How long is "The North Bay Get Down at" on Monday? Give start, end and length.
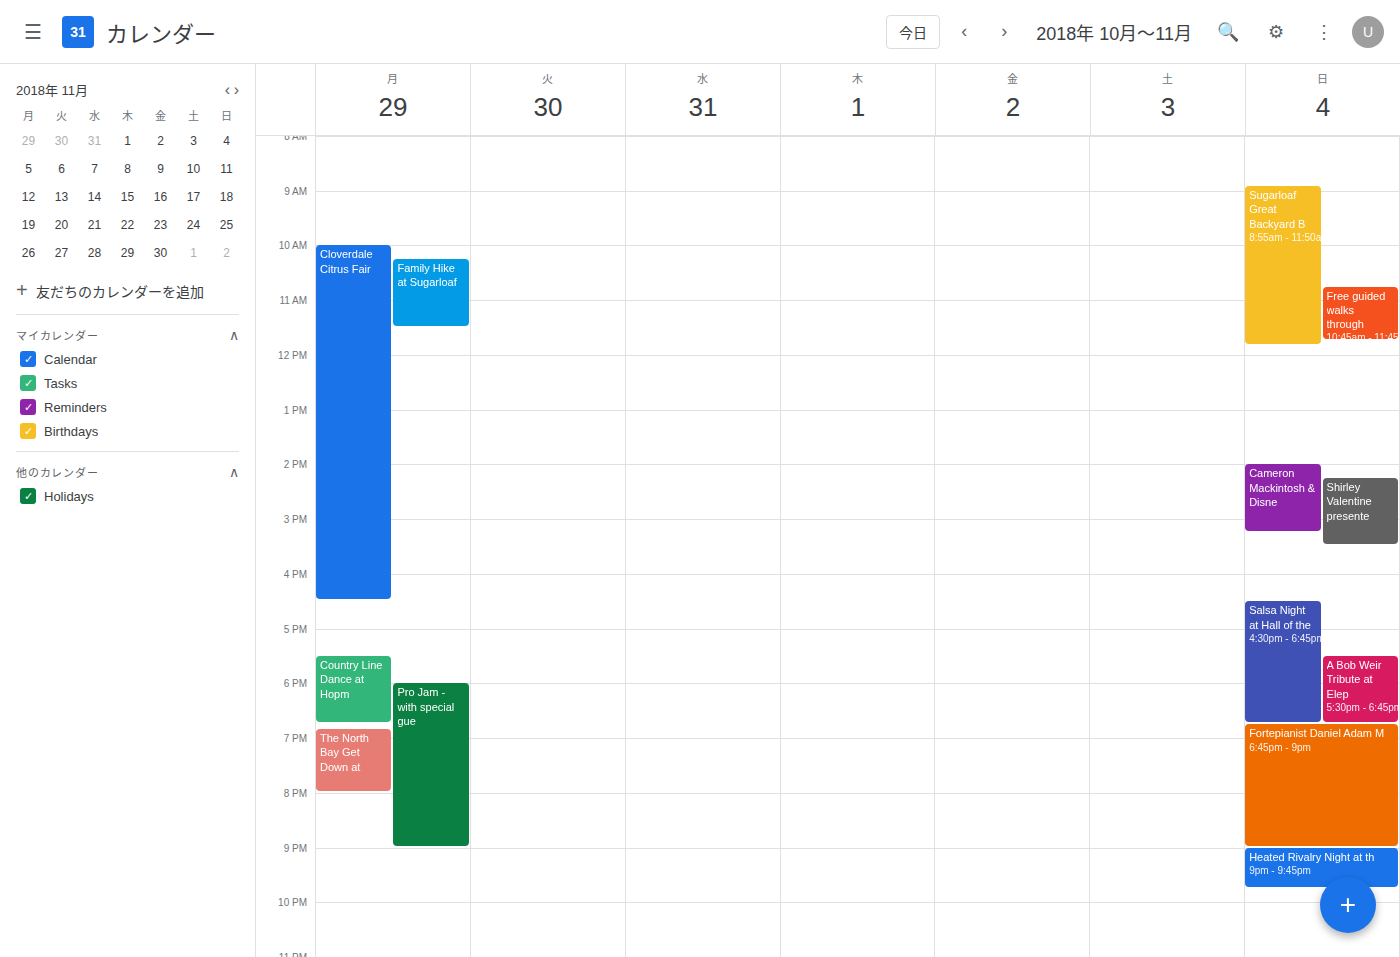
6:50 PM to 8:00 PM, 1 hour 10 minutes